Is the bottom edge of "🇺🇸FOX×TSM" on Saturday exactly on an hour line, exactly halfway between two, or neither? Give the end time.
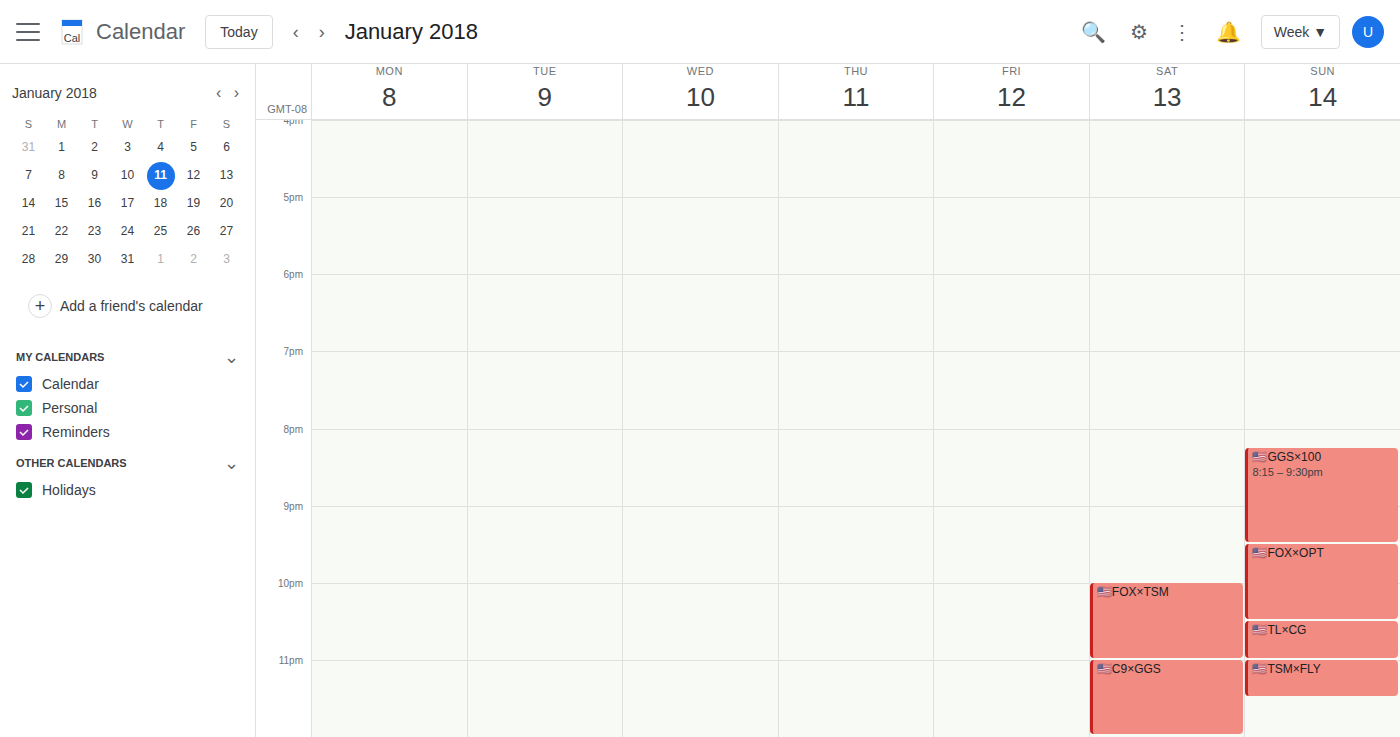
11:00 PM -- exactly on the 11 PM line.